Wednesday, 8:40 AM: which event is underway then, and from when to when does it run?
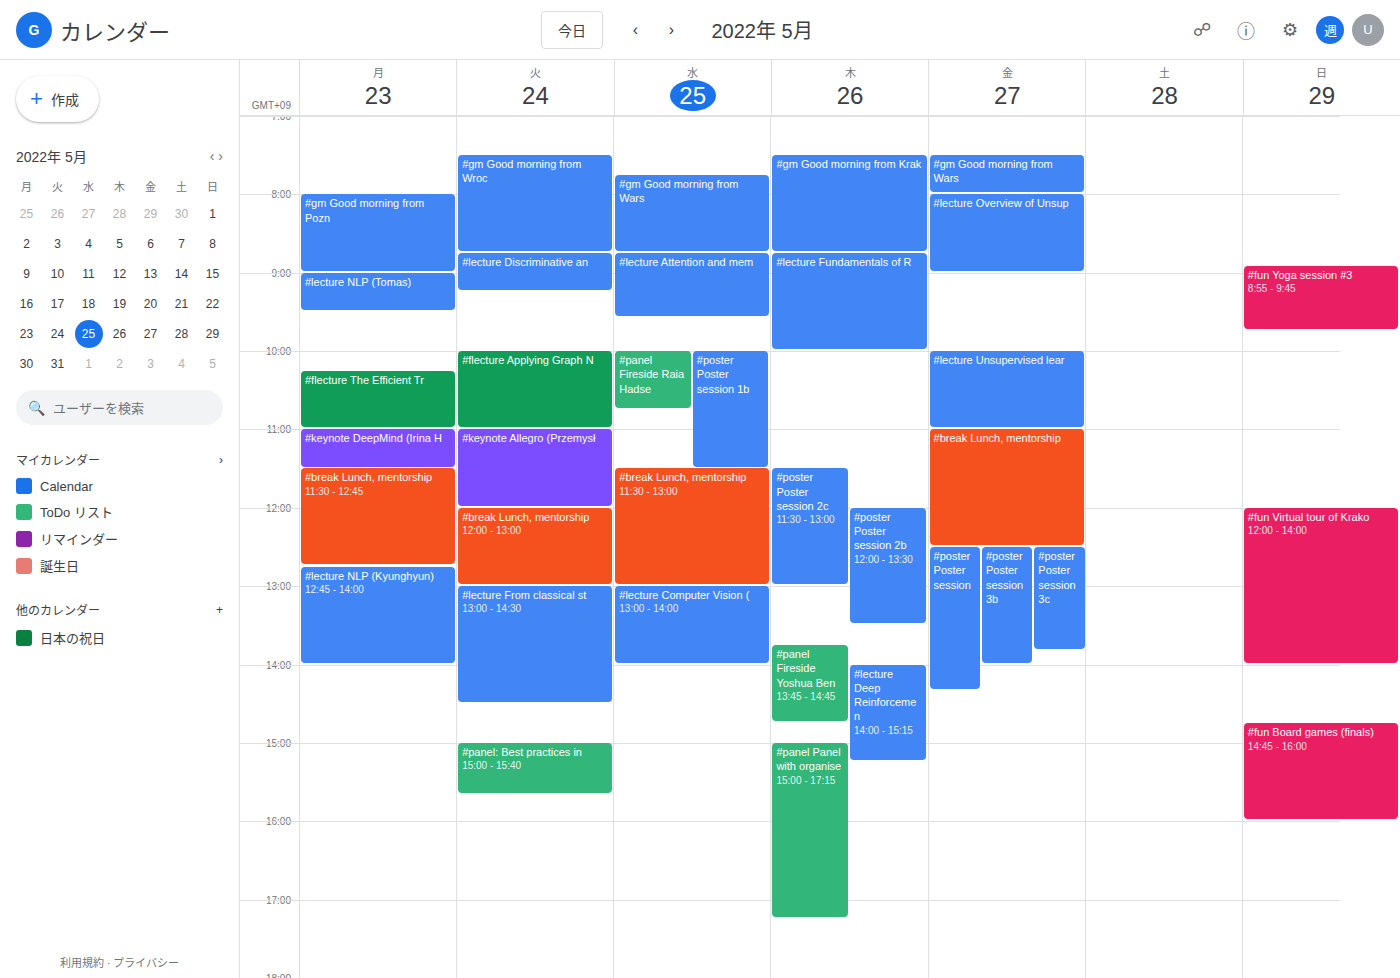
"#gm Good morning from Wars", 7:45 AM to 8:45 AM